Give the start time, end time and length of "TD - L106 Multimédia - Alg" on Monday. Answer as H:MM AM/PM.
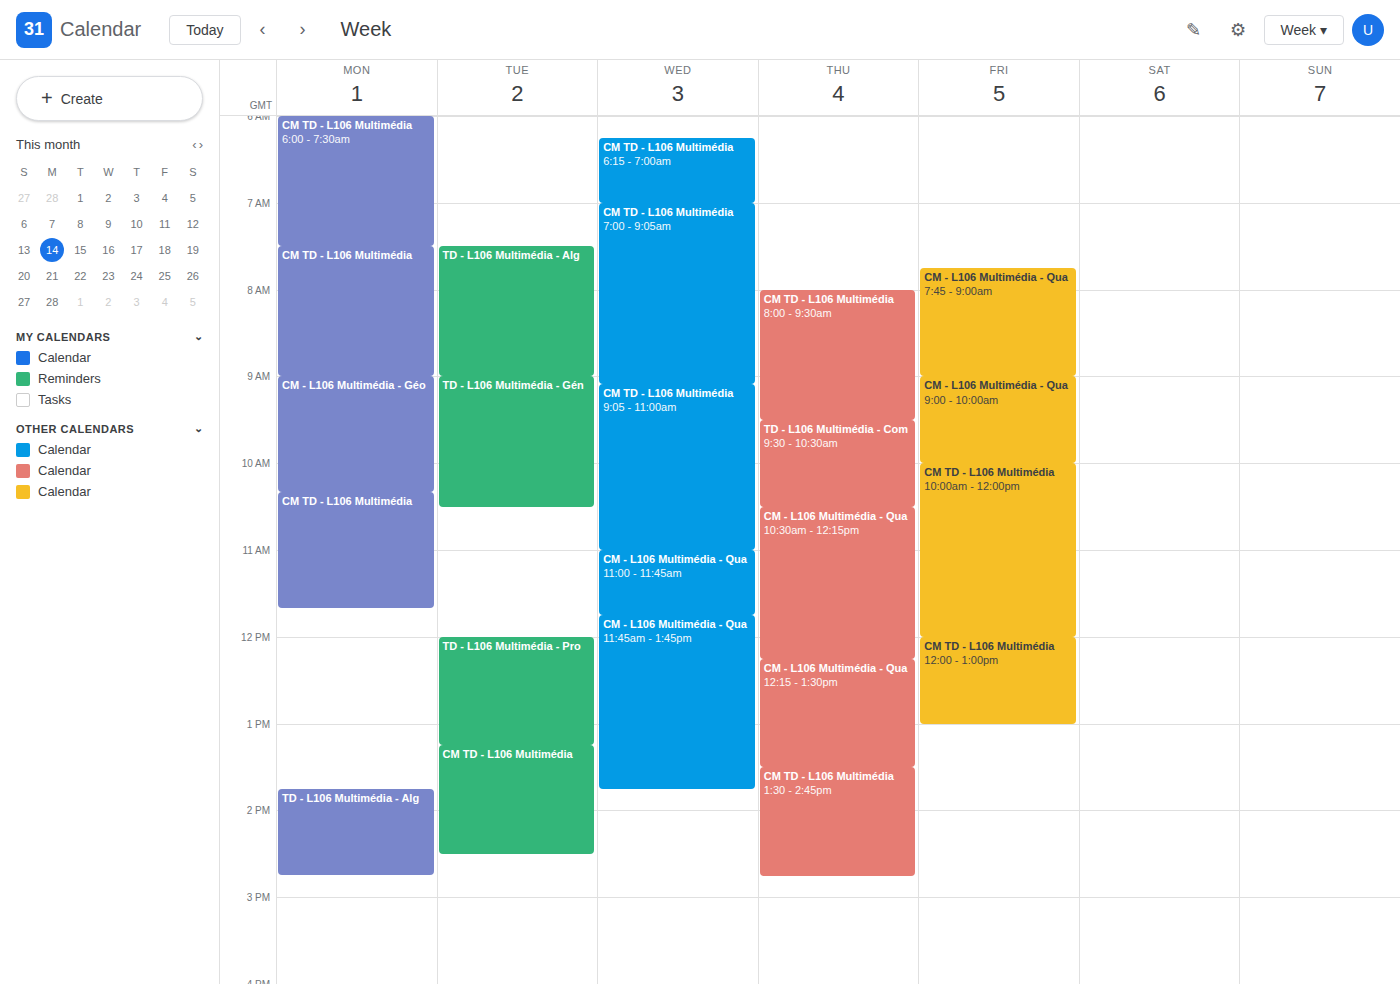
1:45 PM to 2:45 PM, 1 hour